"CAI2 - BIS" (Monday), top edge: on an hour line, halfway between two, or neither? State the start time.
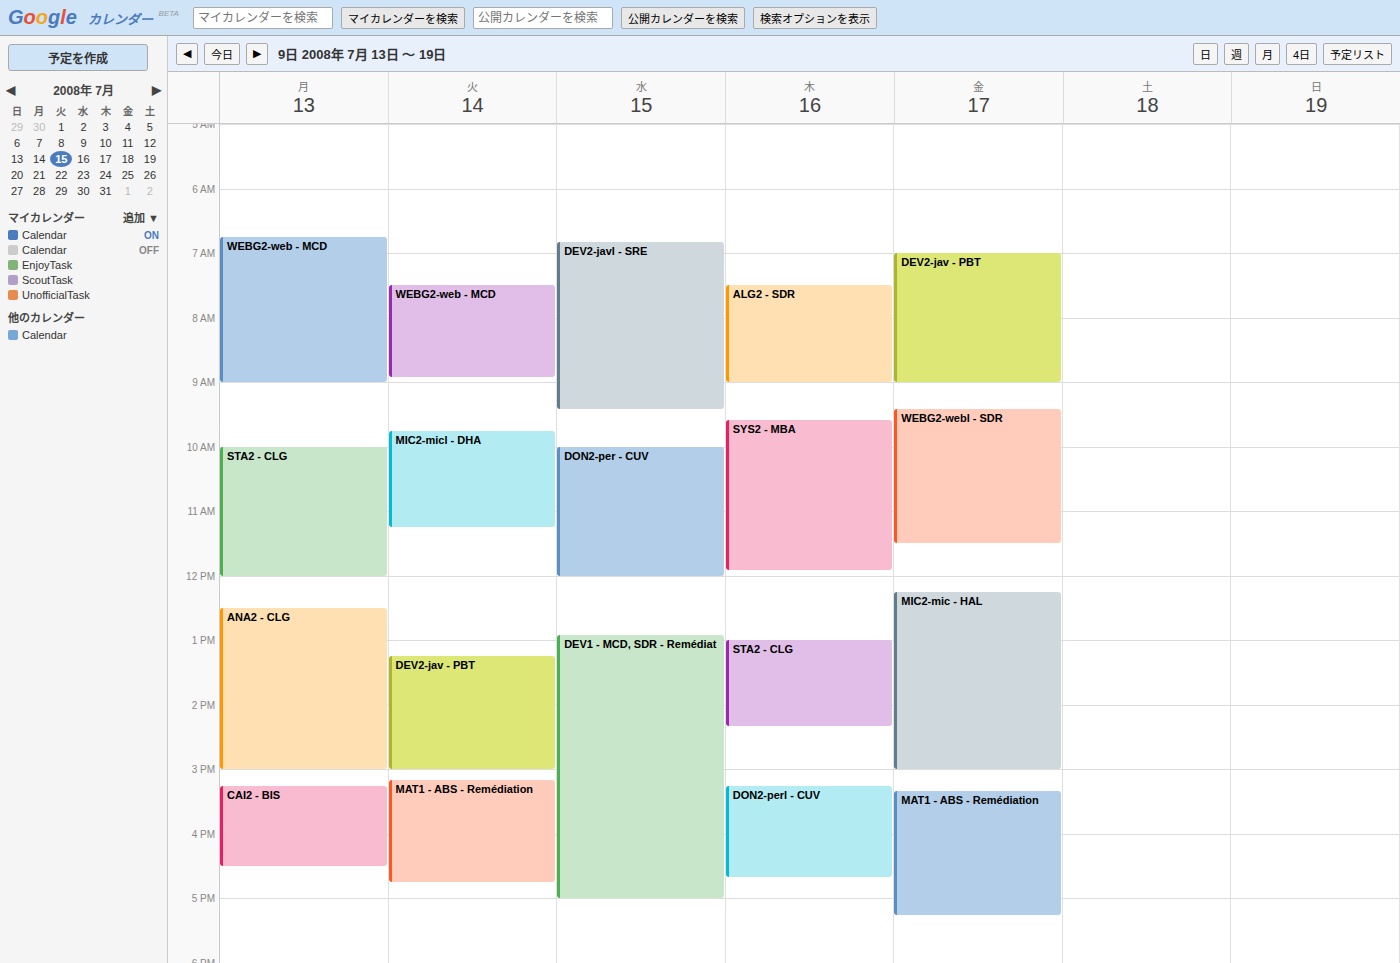
3:15 PM -- neither: a quarter of the way from the 3 PM line to the 4 PM line.